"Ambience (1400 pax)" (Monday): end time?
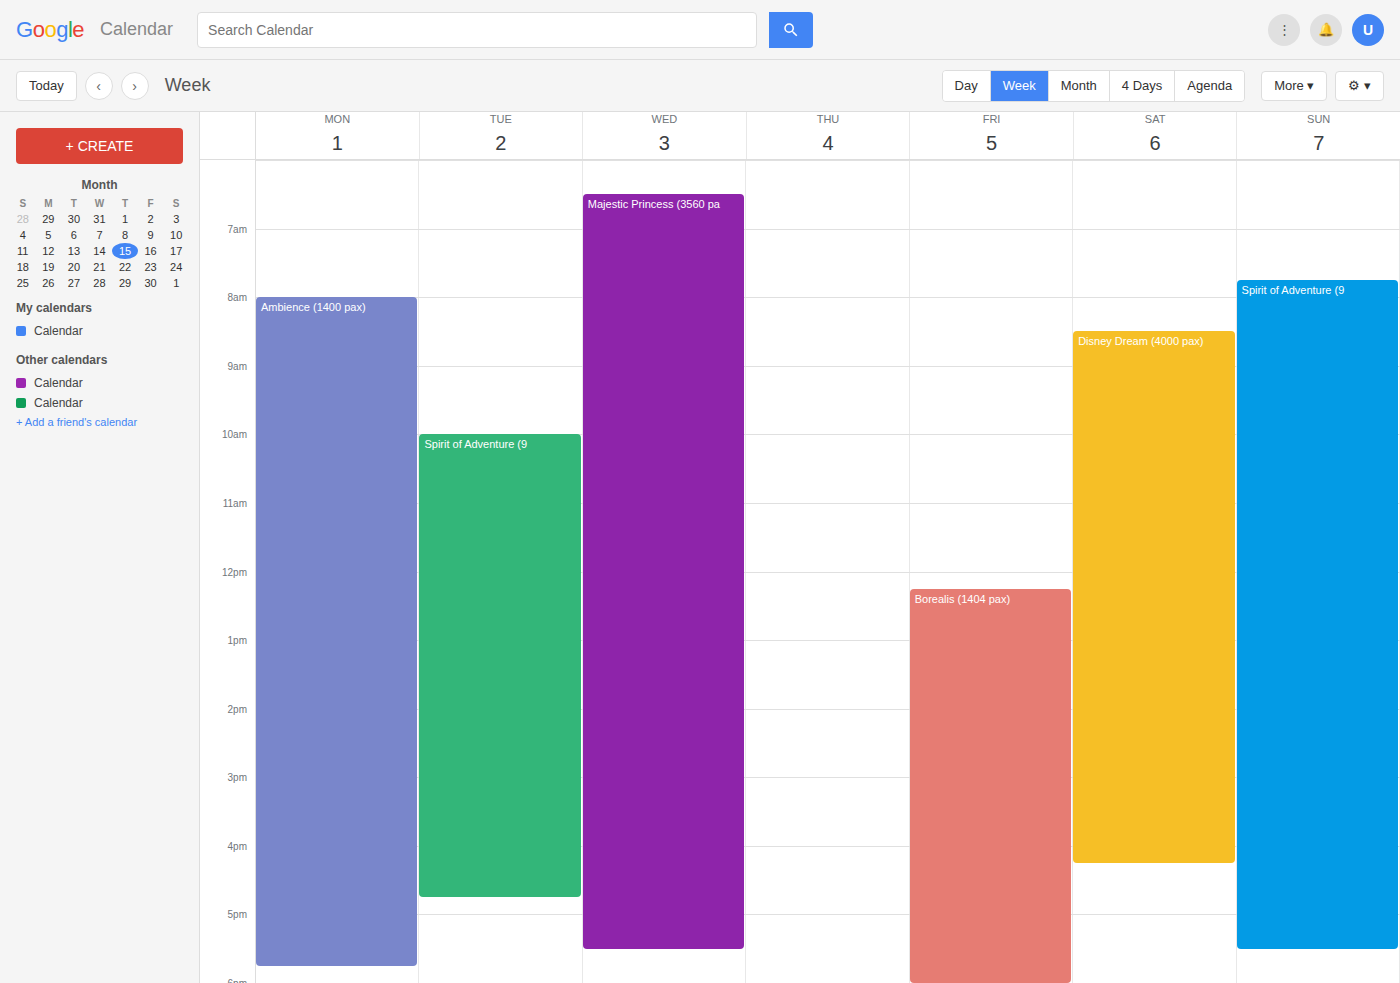
5:45 PM